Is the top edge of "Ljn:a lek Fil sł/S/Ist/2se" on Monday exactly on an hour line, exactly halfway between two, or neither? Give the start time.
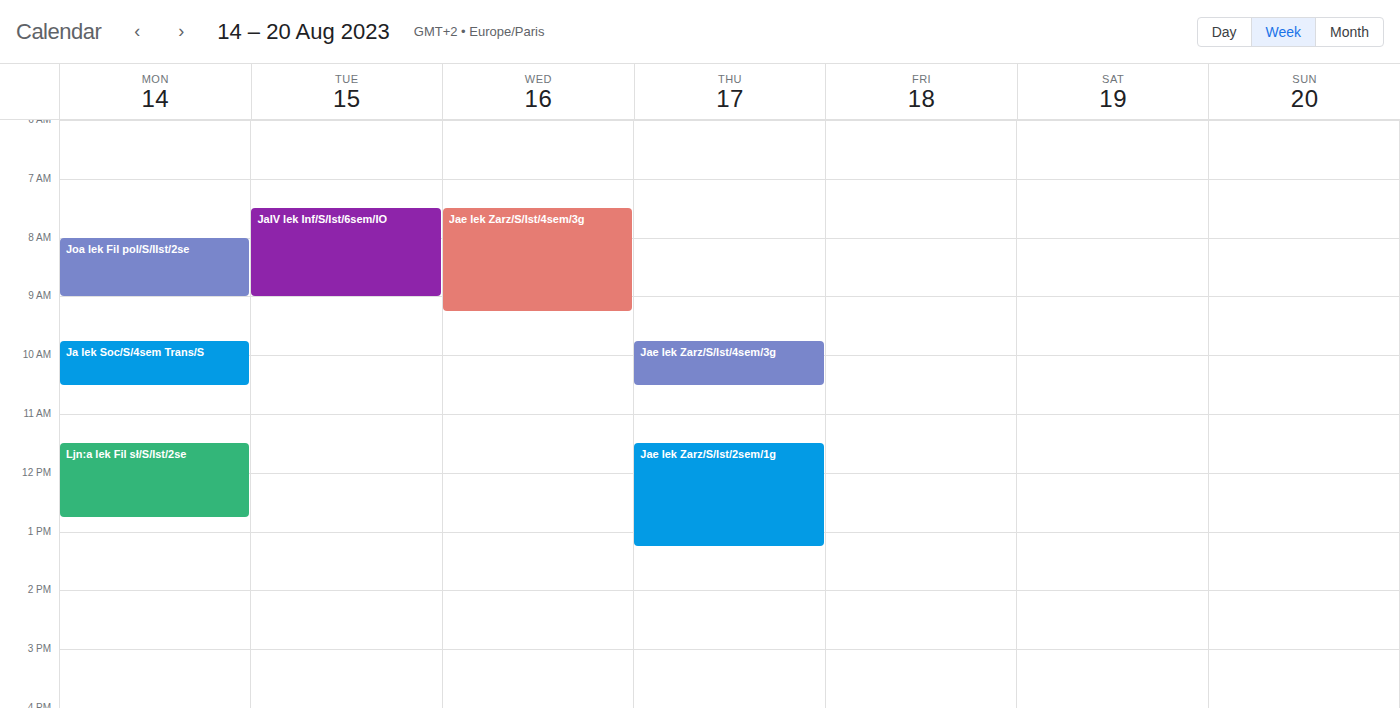
11:30 AM -- halfway between the 11 AM and 12 PM lines.